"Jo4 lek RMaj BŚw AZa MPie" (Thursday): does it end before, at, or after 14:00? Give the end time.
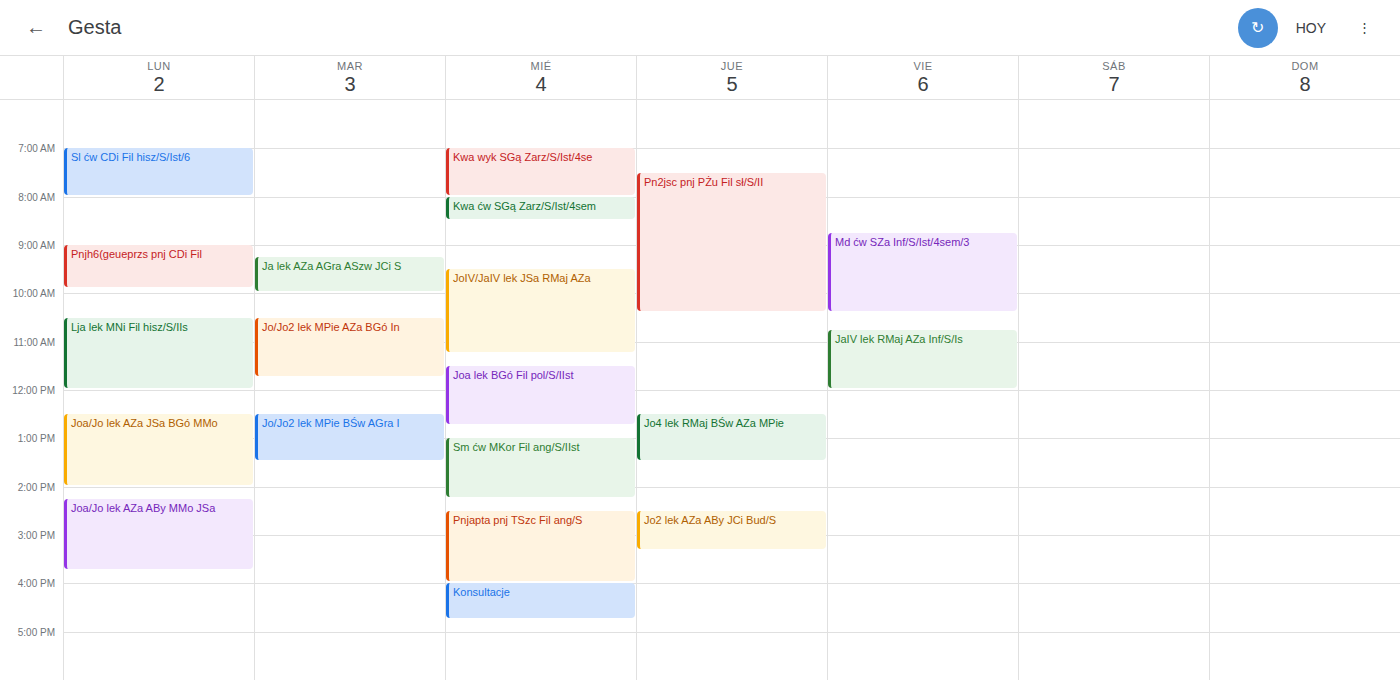
13:30 -- before 14:00, 30 minutes above the 14:00 line.